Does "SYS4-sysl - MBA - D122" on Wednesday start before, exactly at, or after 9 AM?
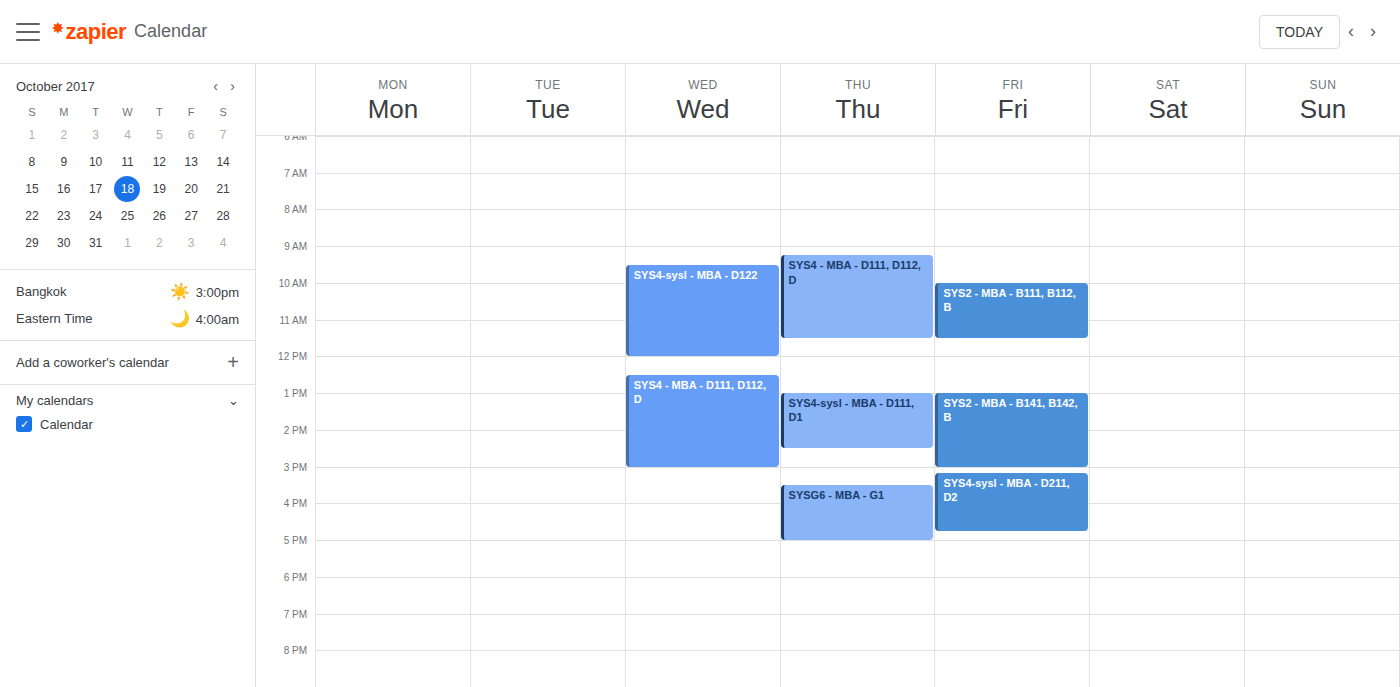
9:30 AM -- after 9 AM, 30 minutes below the 9 AM line.